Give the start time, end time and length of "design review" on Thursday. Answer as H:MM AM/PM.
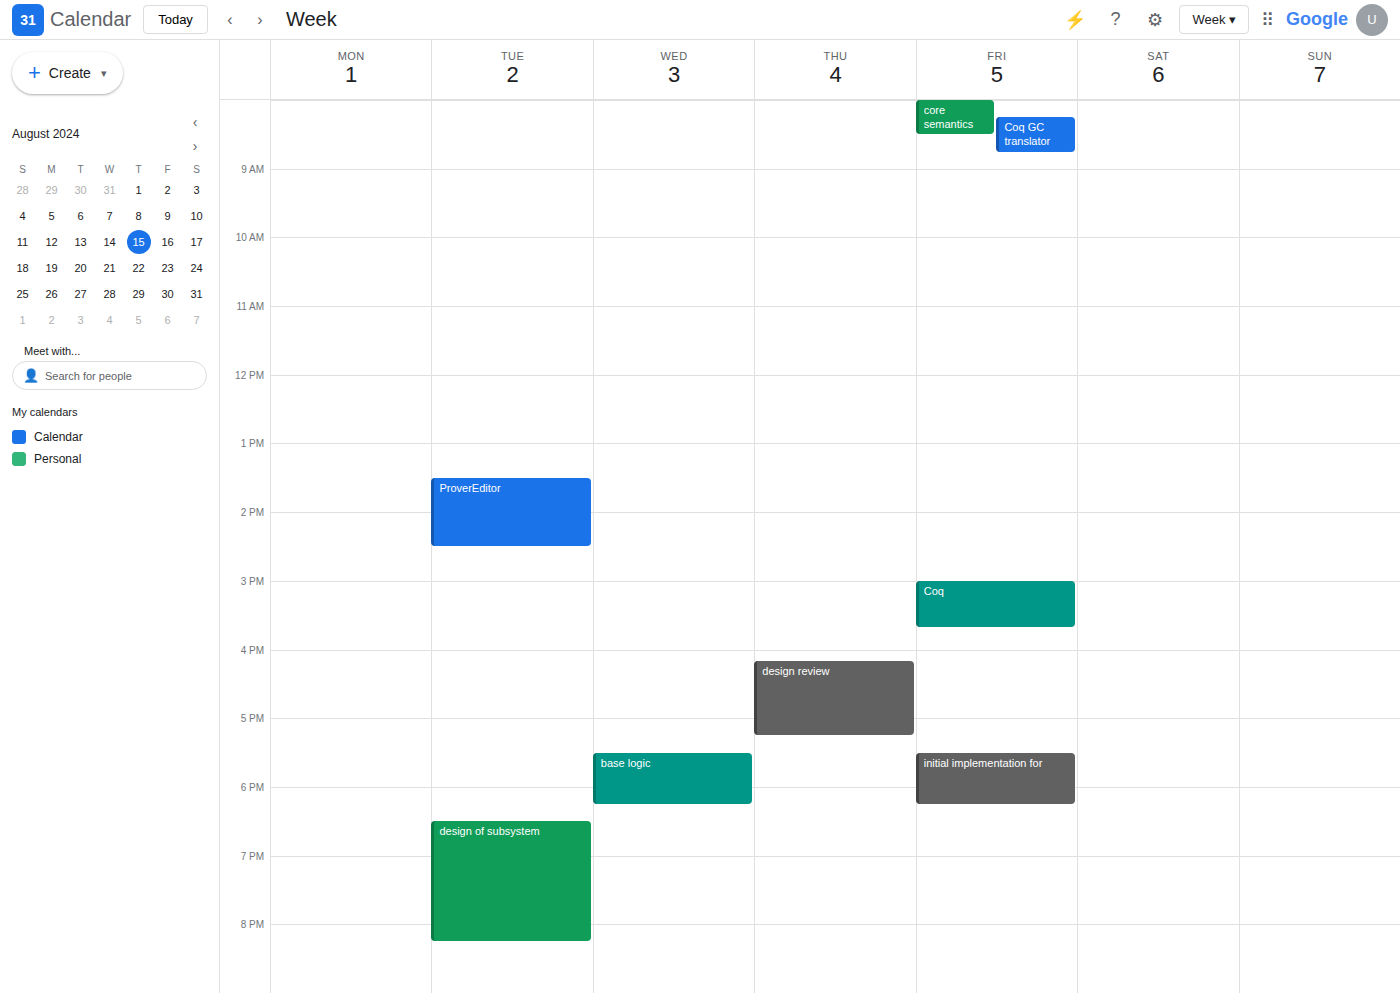
4:10 PM to 5:15 PM, 1 hour 5 minutes